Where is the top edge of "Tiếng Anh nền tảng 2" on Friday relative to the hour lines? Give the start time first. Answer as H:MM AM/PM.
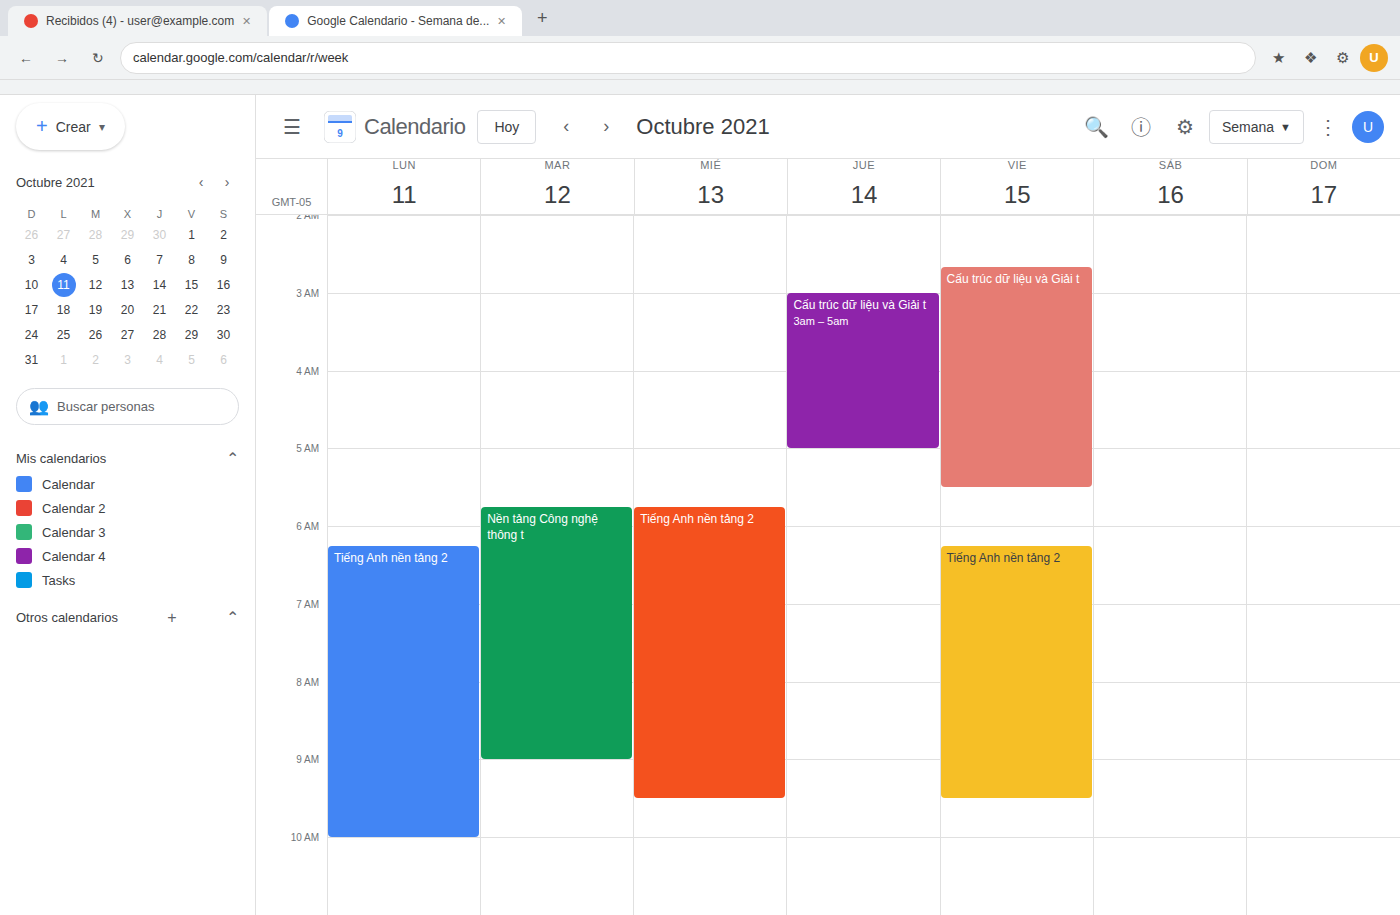
6:15 AM -- neither: a quarter of the way from the 6 AM line to the 7 AM line.